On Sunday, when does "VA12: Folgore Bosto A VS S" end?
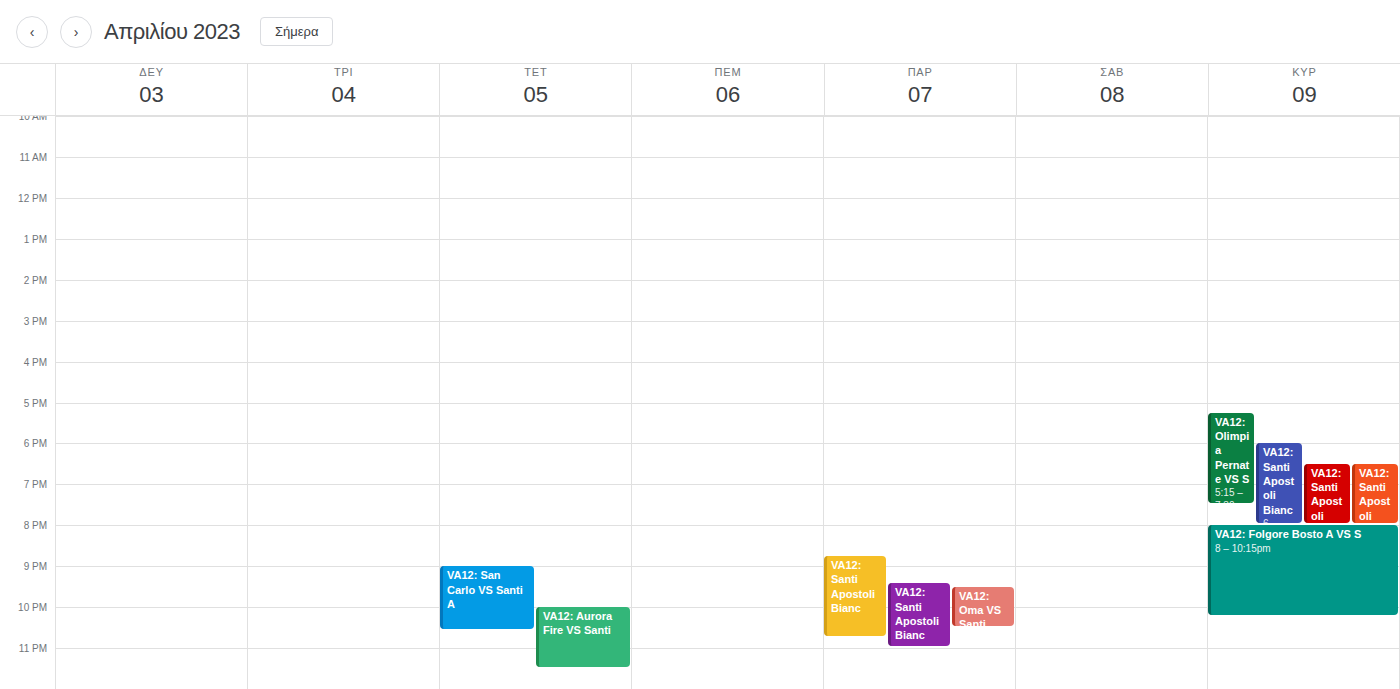
10:15 PM